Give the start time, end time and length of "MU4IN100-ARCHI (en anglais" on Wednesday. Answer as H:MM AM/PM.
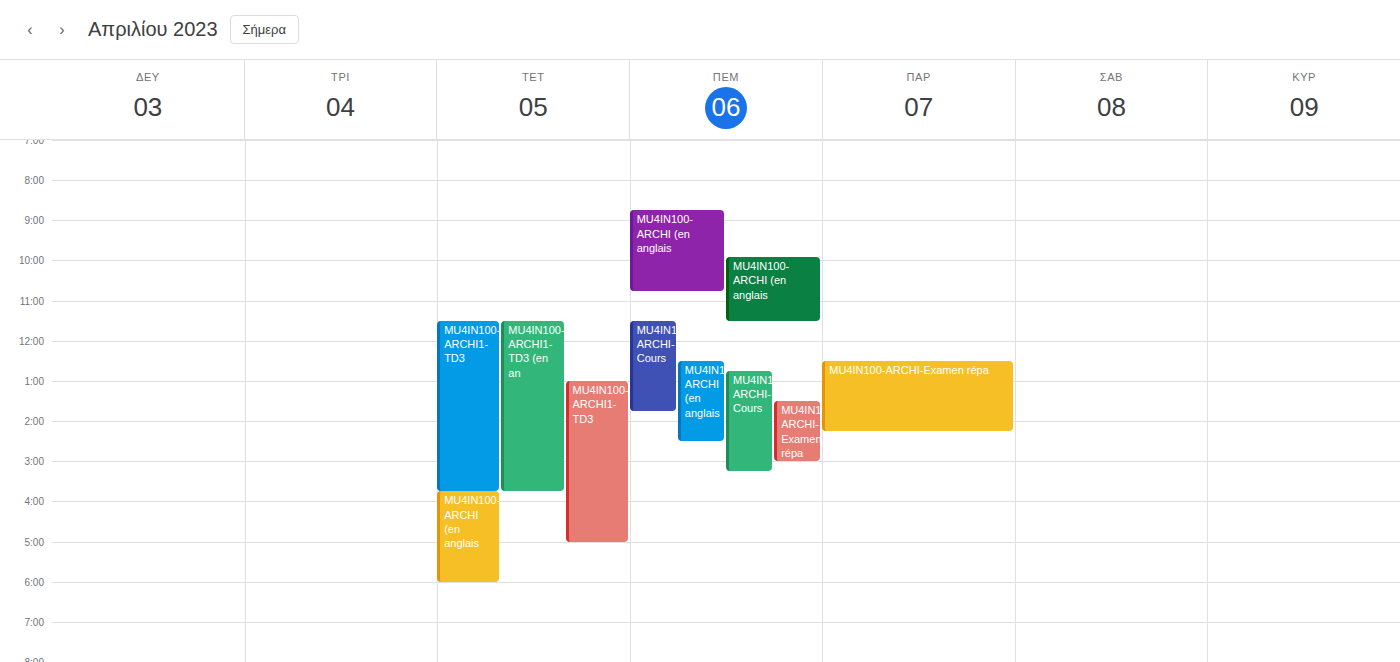
3:45 PM to 6:00 PM, 2 hours 15 minutes